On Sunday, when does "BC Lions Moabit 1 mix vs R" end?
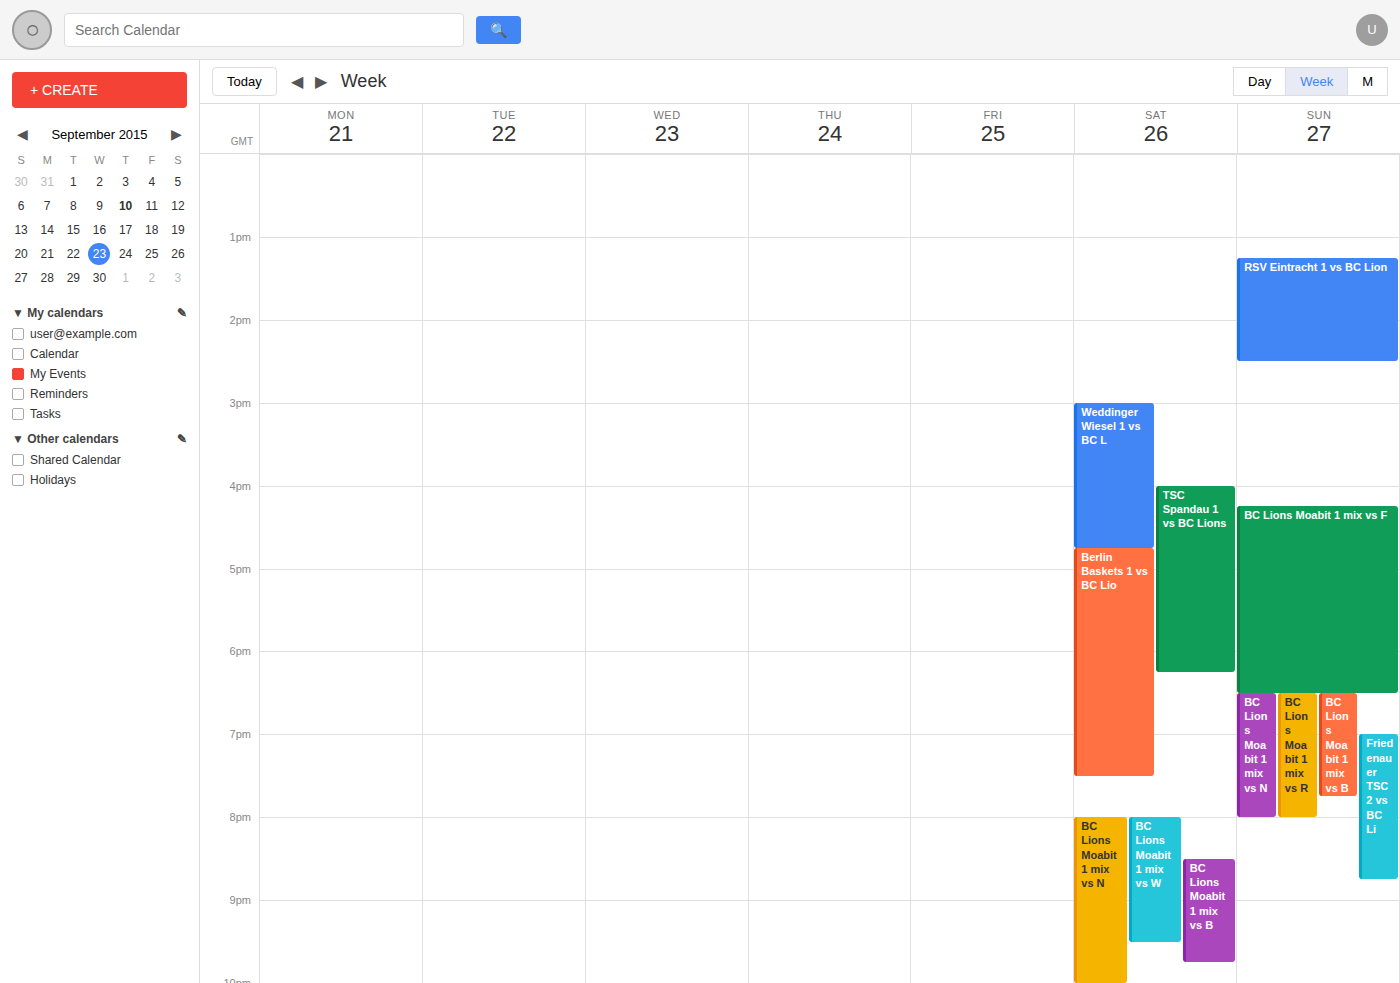
8:00 PM